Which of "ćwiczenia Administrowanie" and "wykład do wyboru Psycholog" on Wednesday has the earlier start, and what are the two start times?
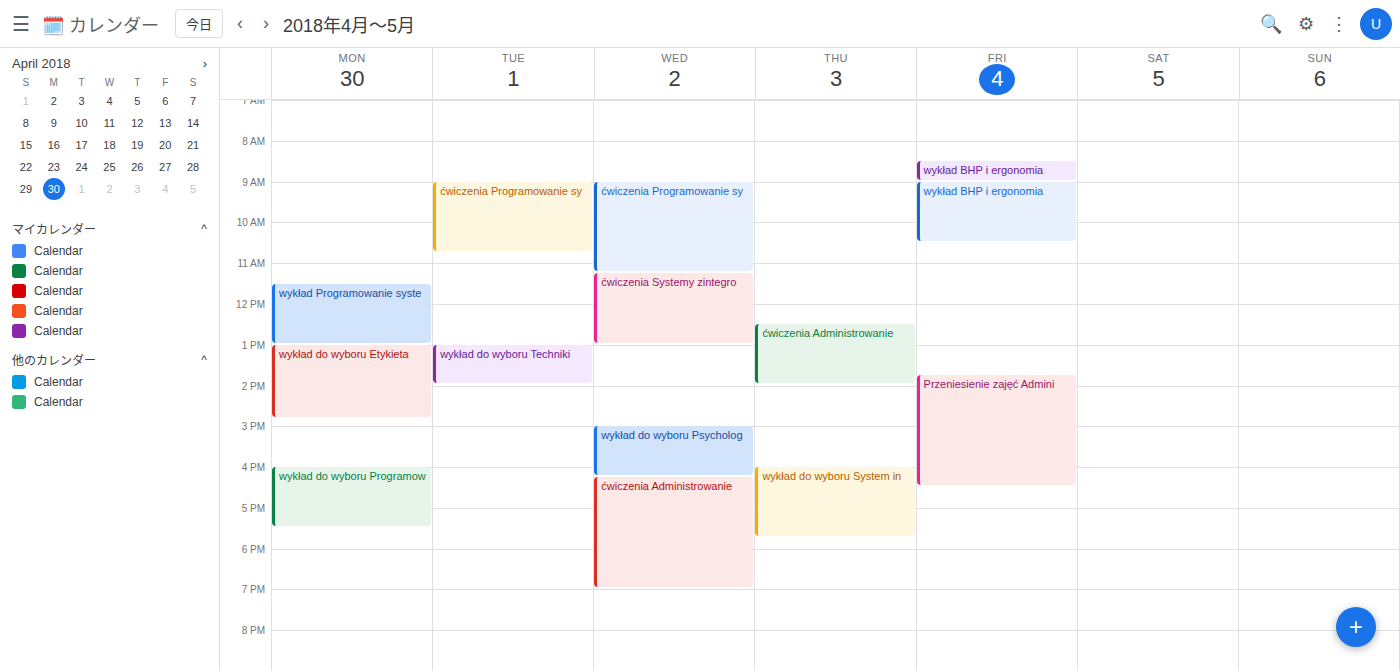
"wykład do wyboru Psycholog" 3:00 PM; "ćwiczenia Administrowanie" 4:15 PM.